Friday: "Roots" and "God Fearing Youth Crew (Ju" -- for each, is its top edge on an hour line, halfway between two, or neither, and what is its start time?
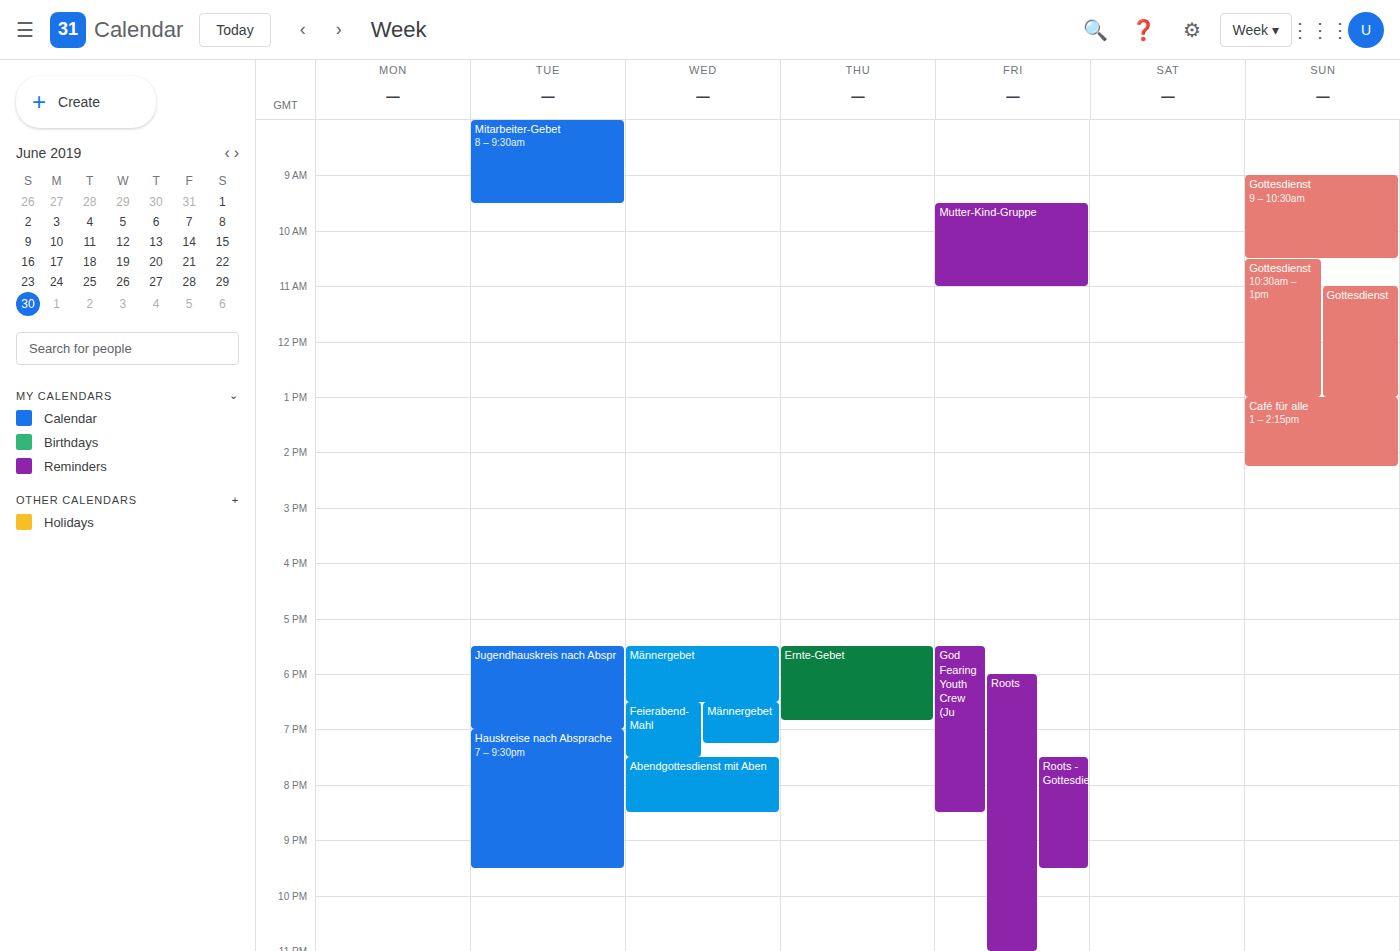
"Roots": 6:00 PM, exactly on the 6 PM line. "God Fearing Youth Crew (Ju": 5:30 PM, halfway between the 5 PM and 6 PM lines.